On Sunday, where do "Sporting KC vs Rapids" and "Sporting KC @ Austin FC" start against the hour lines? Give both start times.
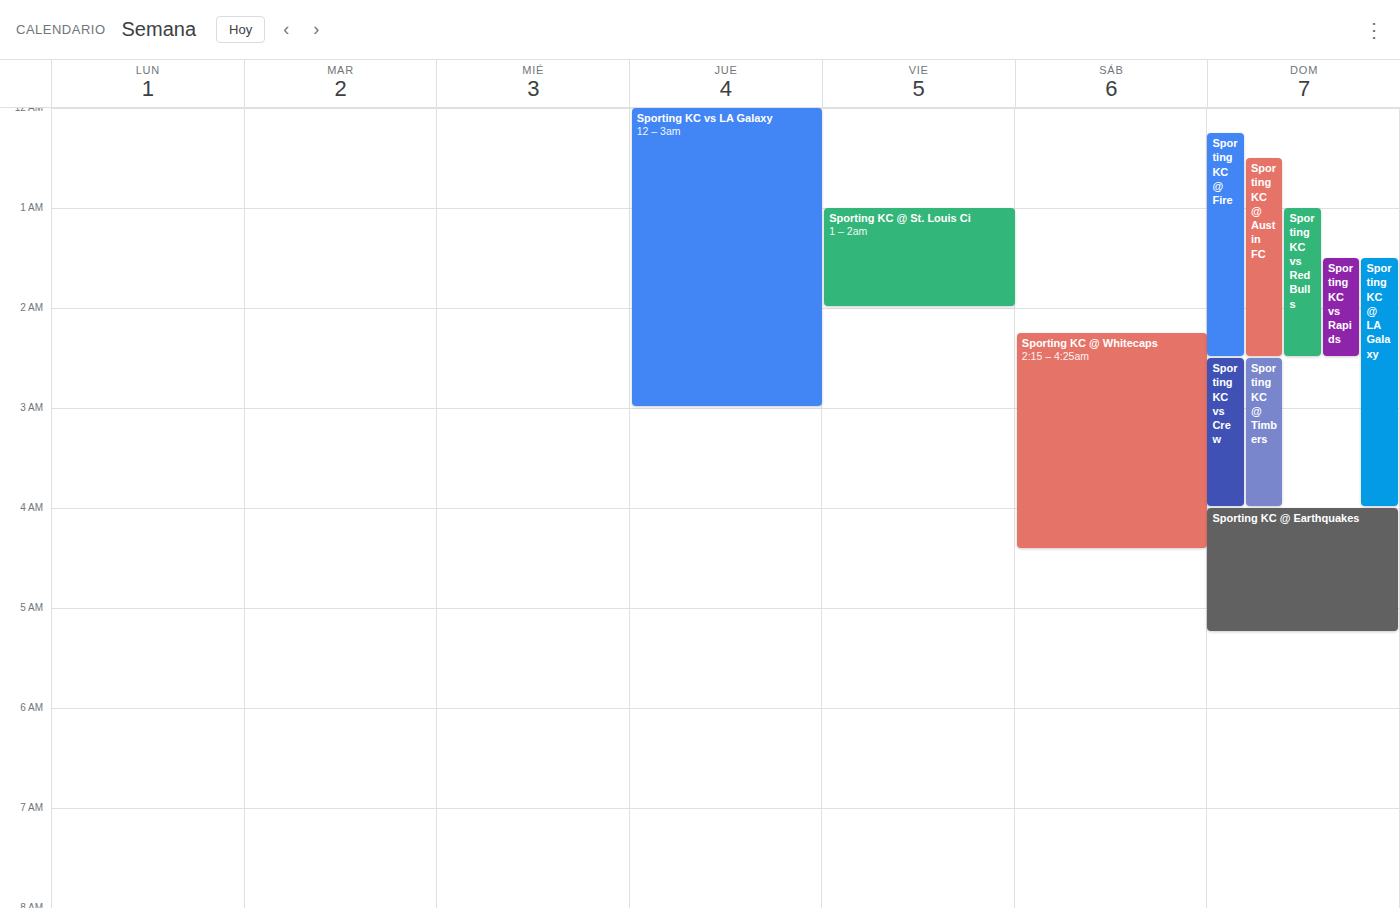
"Sporting KC vs Rapids": 1:30 AM, halfway between the 1 AM and 2 AM lines. "Sporting KC @ Austin FC": 12:30 AM, halfway between the 12 AM and 1 AM lines.